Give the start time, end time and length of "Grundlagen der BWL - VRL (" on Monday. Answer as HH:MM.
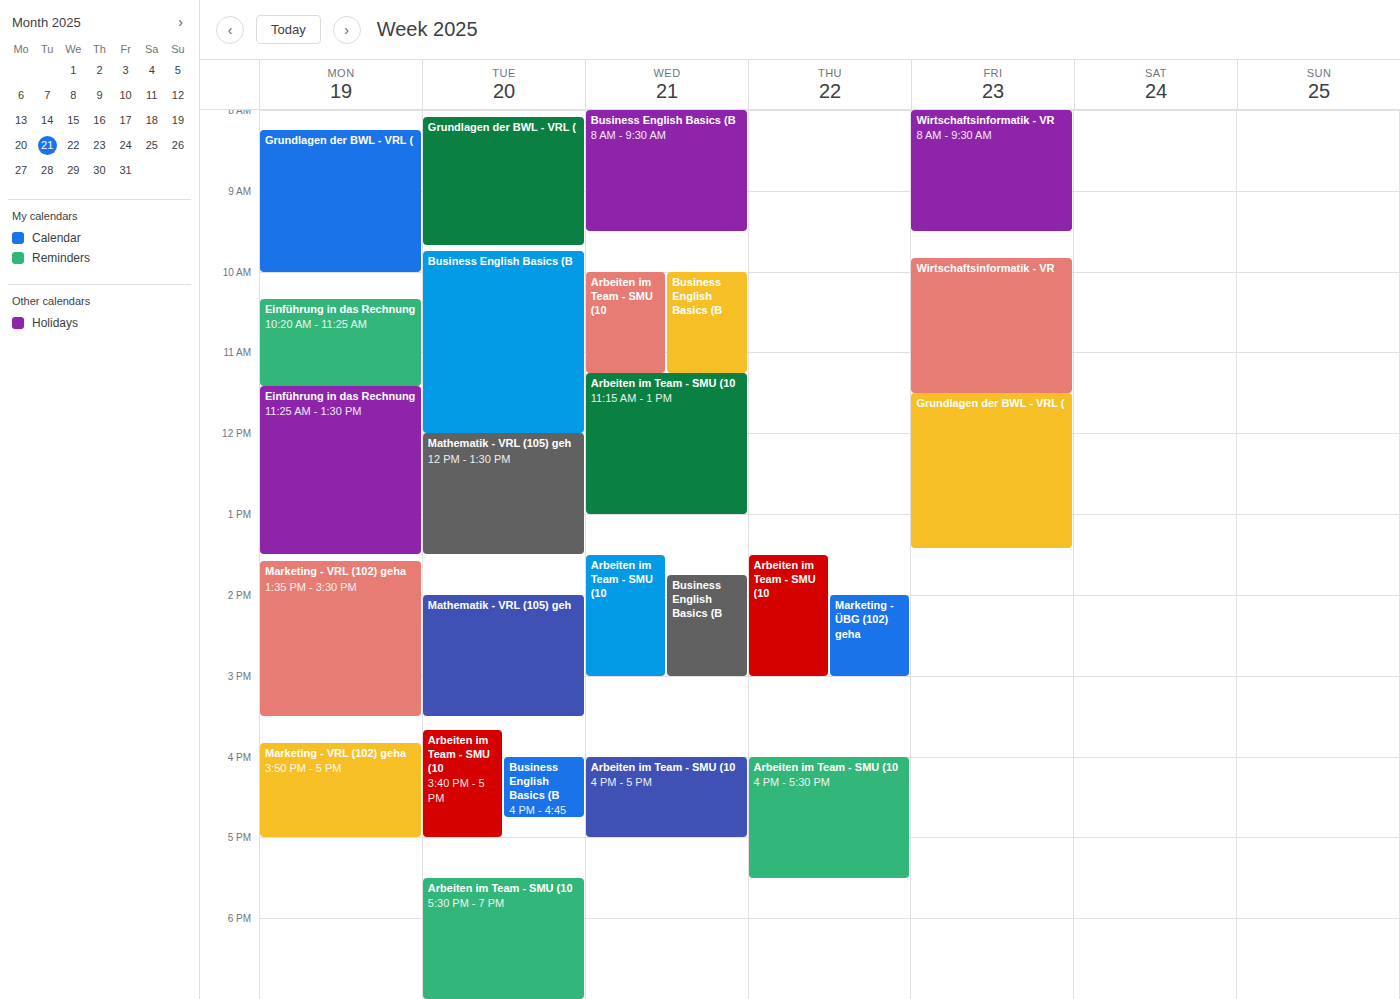
08:15 to 10:00, 1 hour 45 minutes